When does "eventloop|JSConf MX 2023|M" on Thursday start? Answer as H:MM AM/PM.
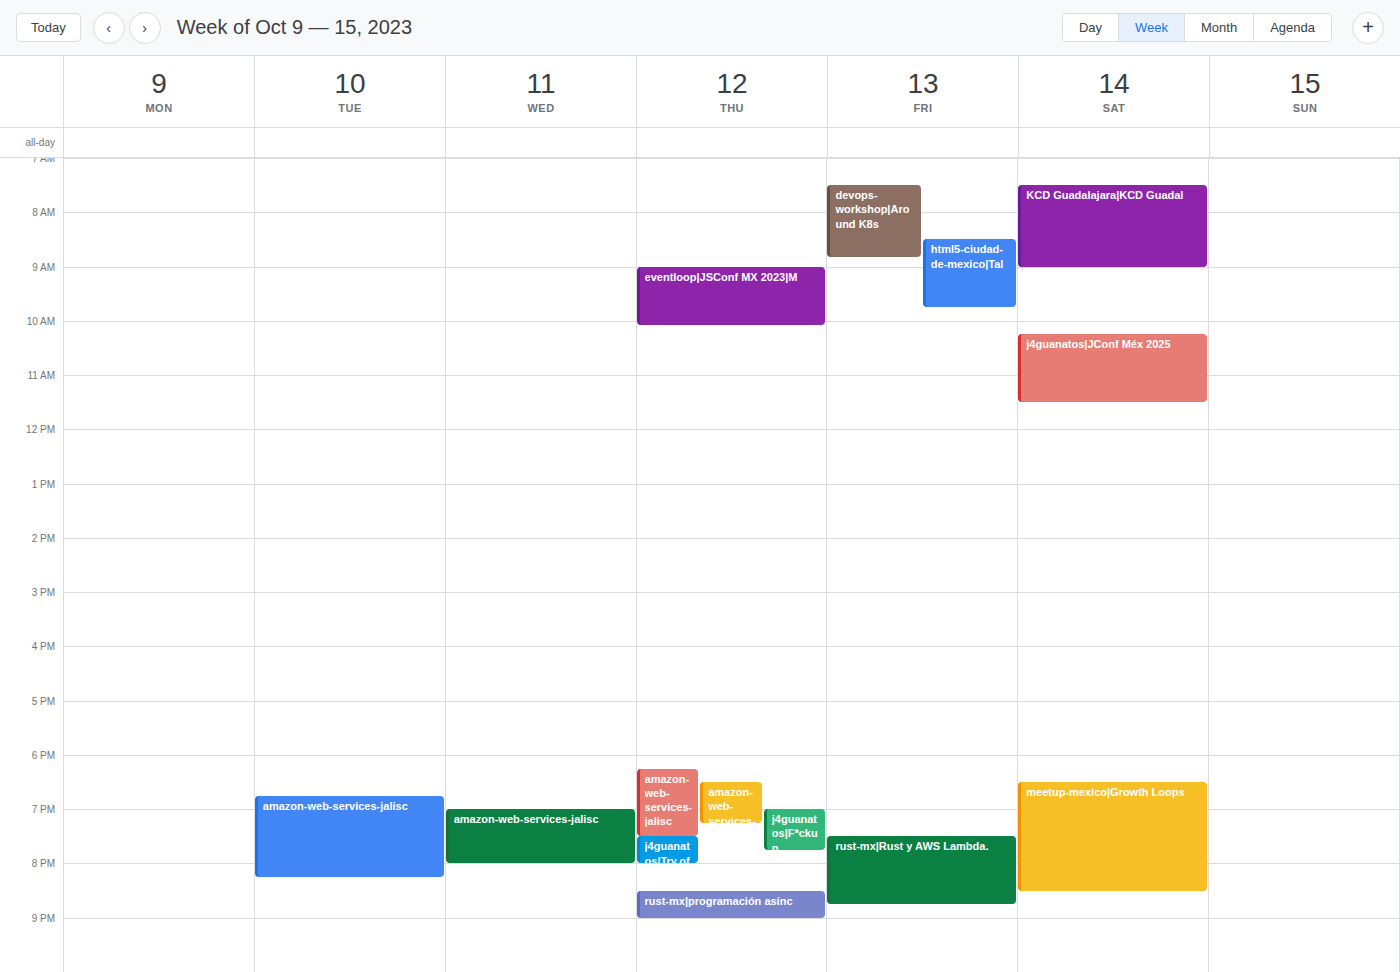
9:00 AM